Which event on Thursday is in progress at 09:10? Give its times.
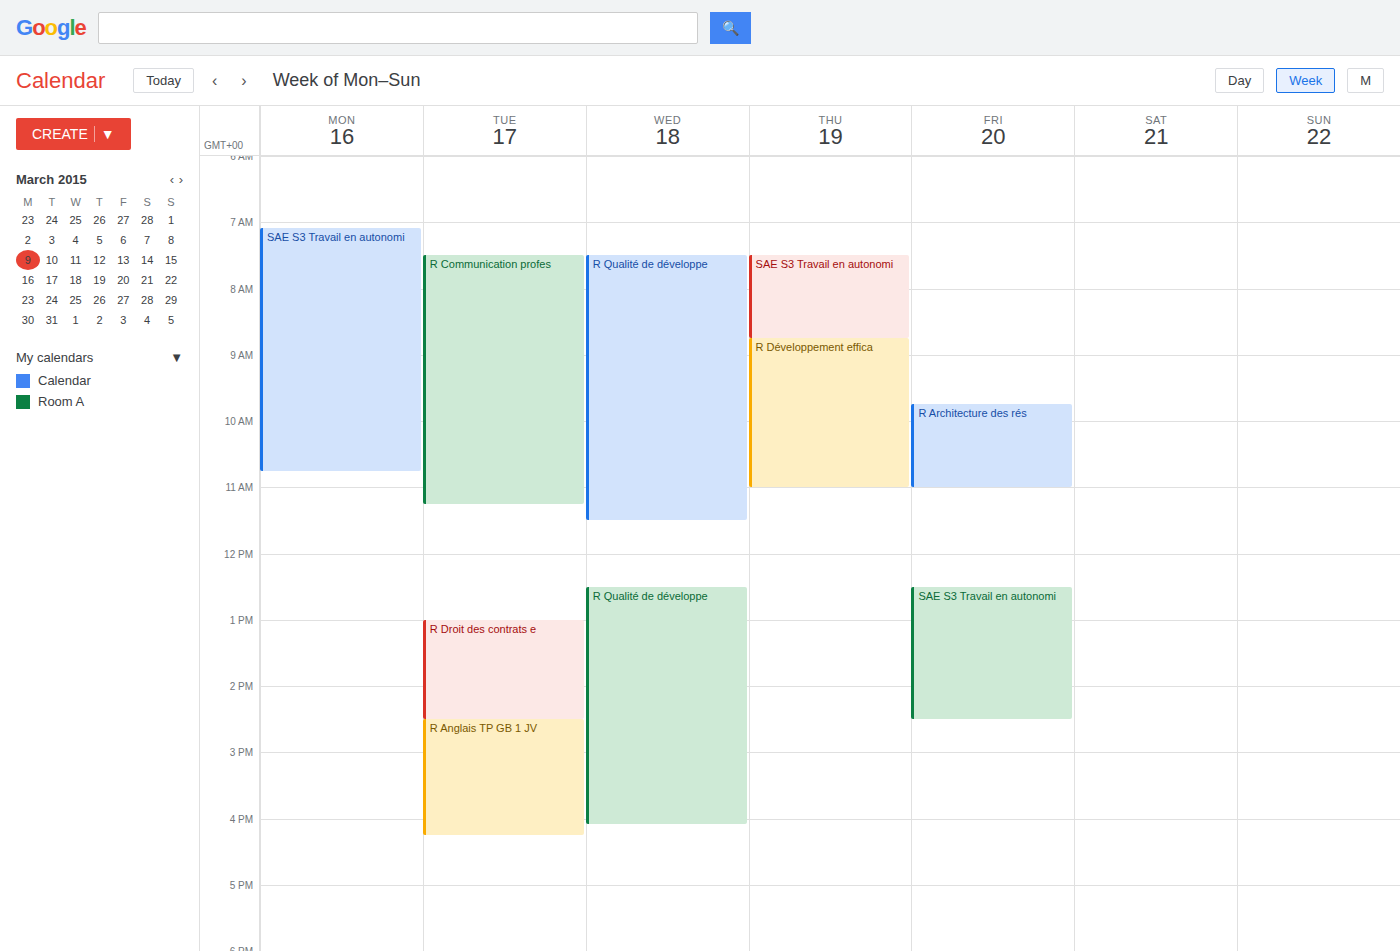
"R Développement effica", 08:45 to 11:00